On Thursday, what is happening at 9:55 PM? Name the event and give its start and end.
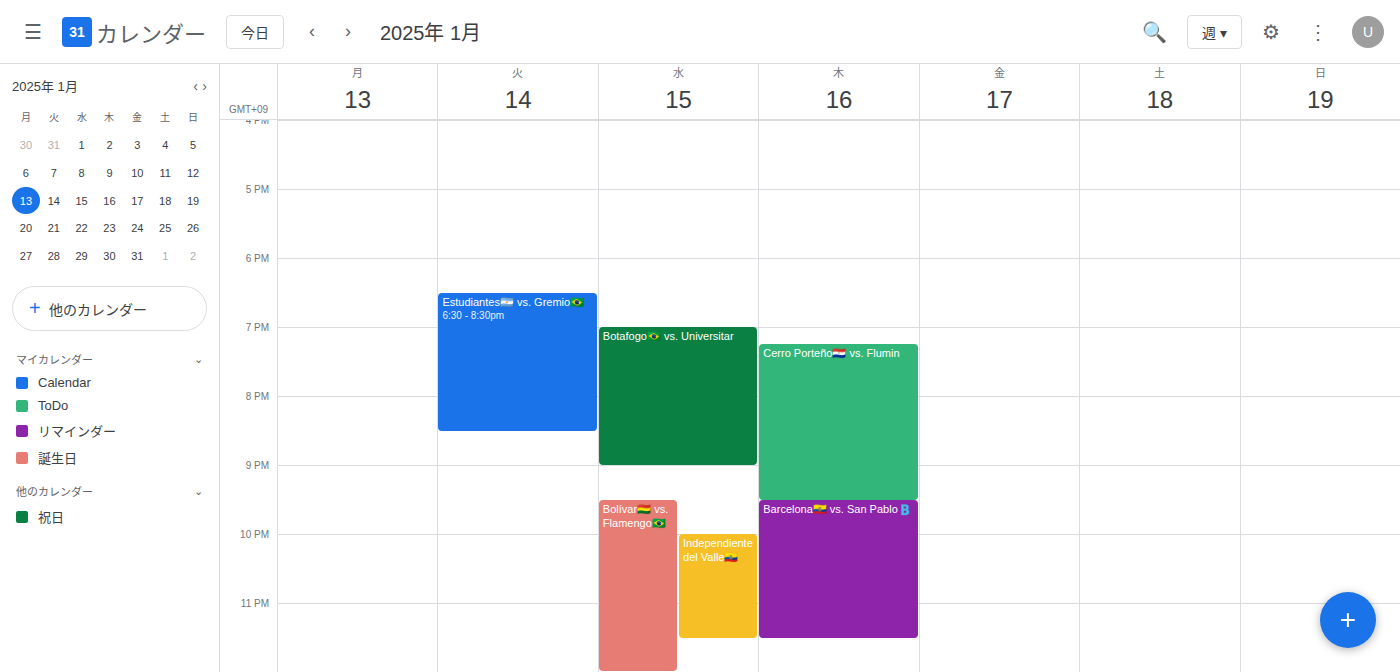
"Barcelona🇪🇨 vs. San Pablo🇧", 9:30 PM to 11:30 PM